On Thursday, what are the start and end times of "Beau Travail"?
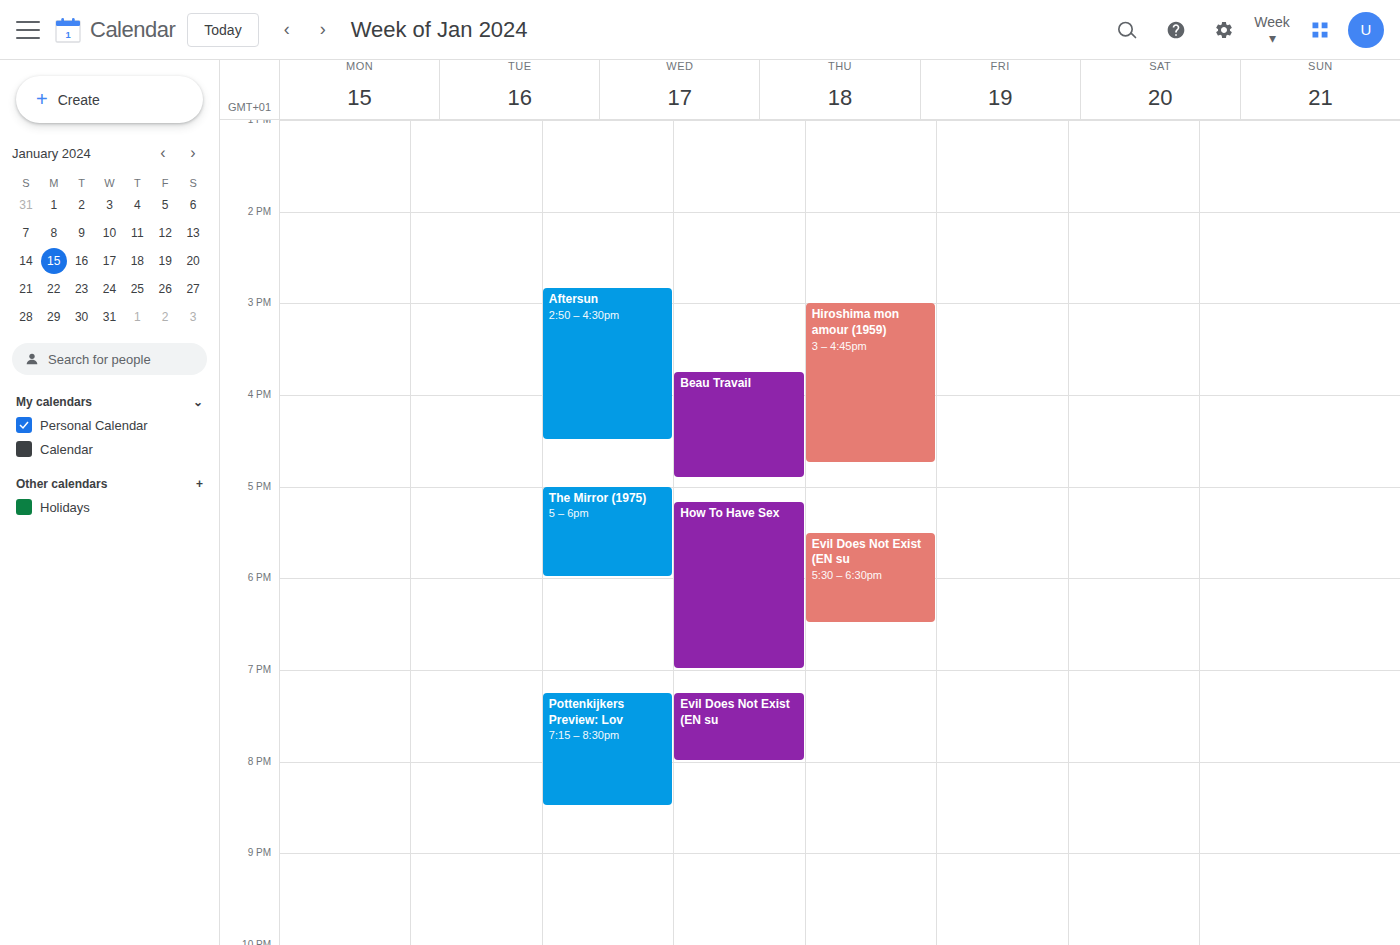
3:45 PM to 4:55 PM